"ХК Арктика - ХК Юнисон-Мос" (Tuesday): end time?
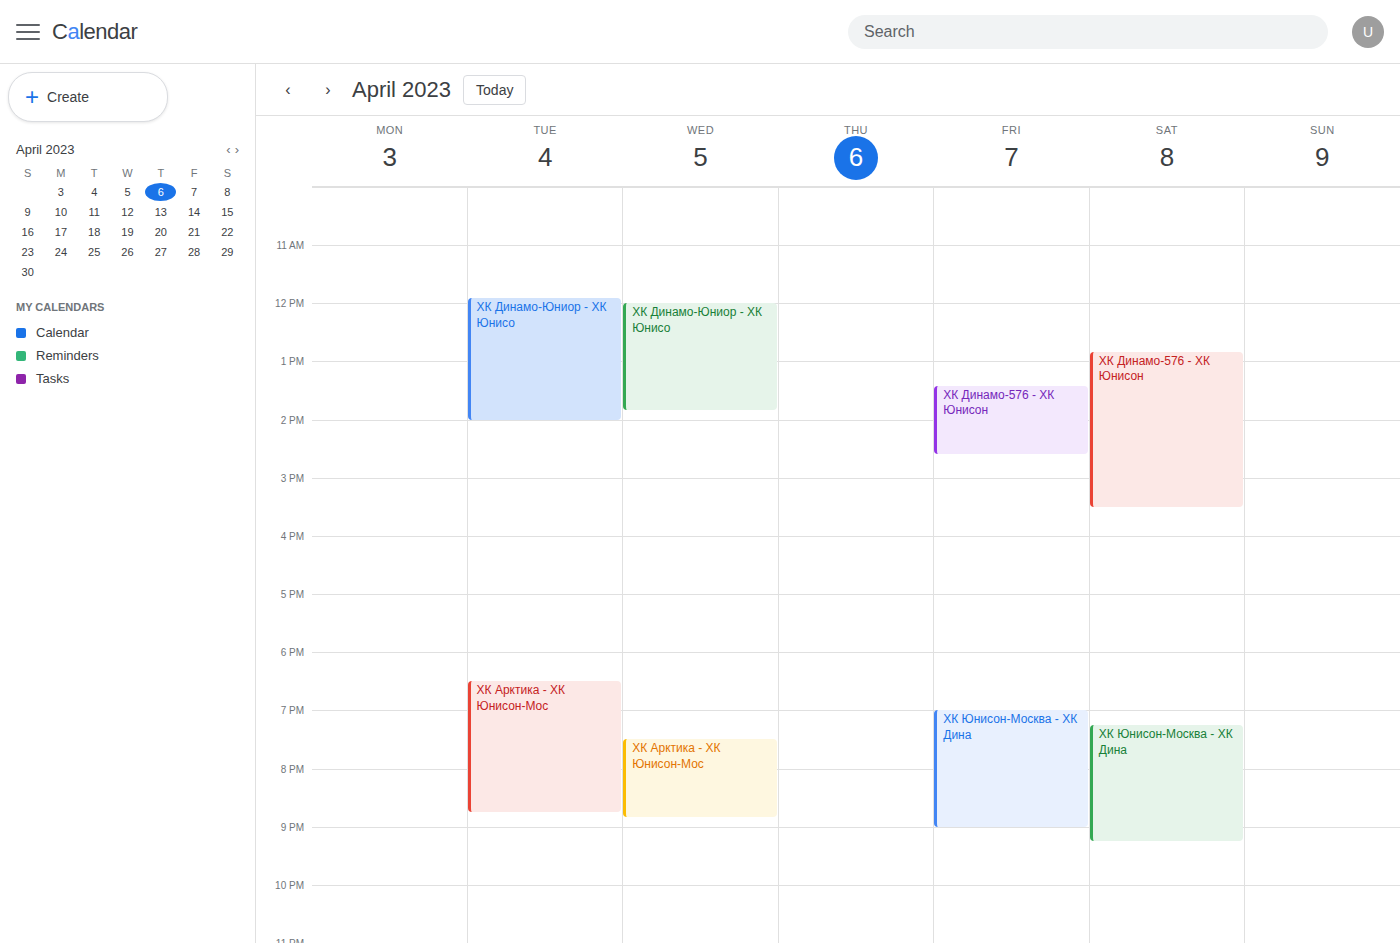
8:45 PM